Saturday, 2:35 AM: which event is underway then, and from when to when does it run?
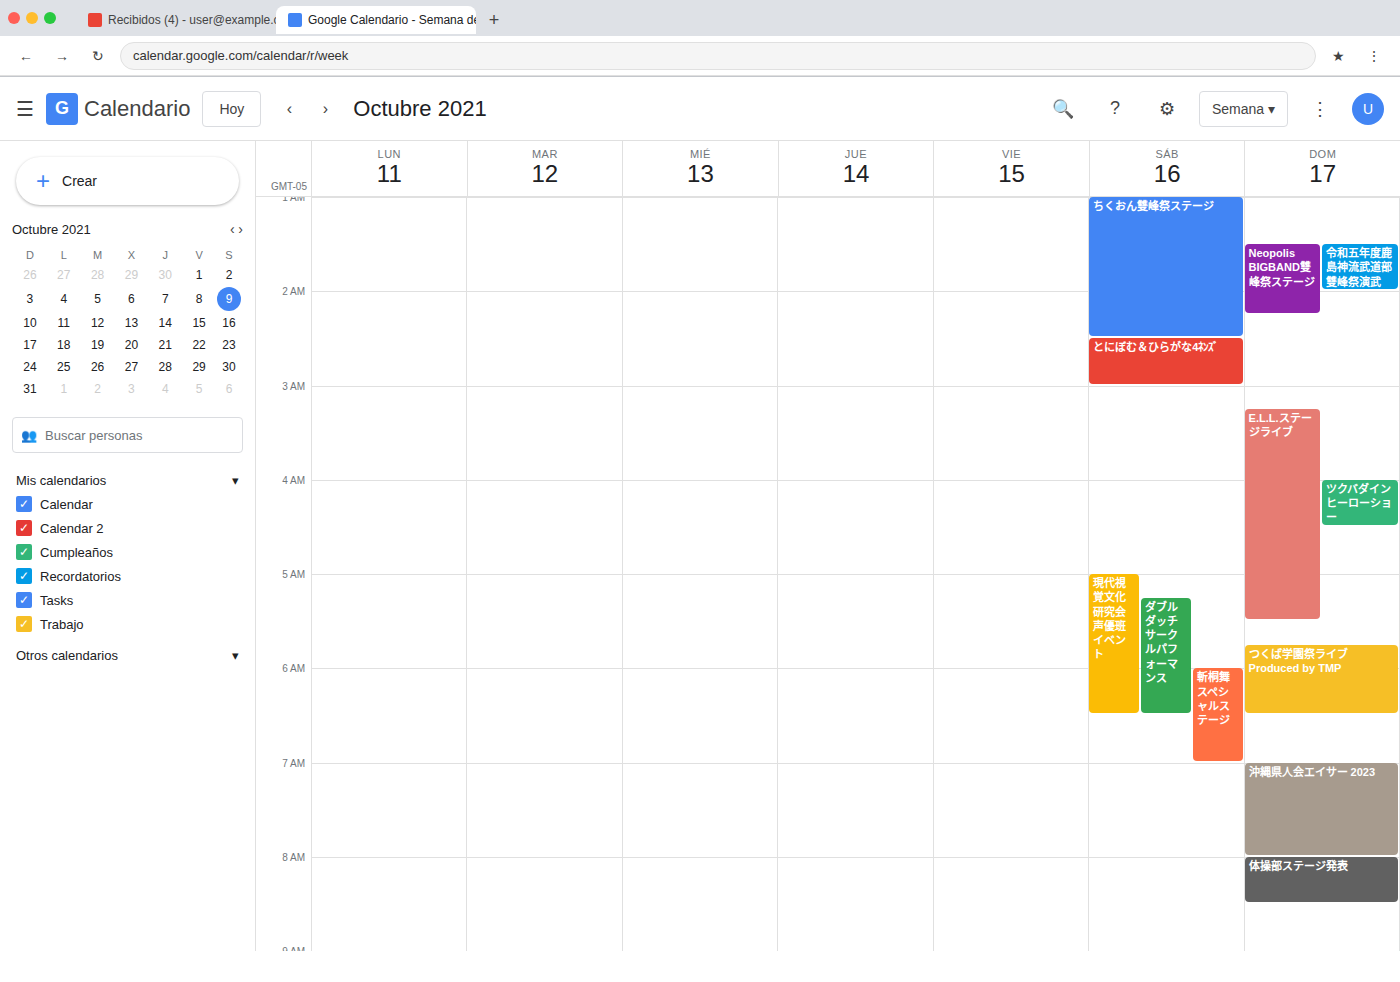
"とにぼむ＆ひらがな4ﾈﾝｽﾞ", 2:30 AM to 3:00 AM